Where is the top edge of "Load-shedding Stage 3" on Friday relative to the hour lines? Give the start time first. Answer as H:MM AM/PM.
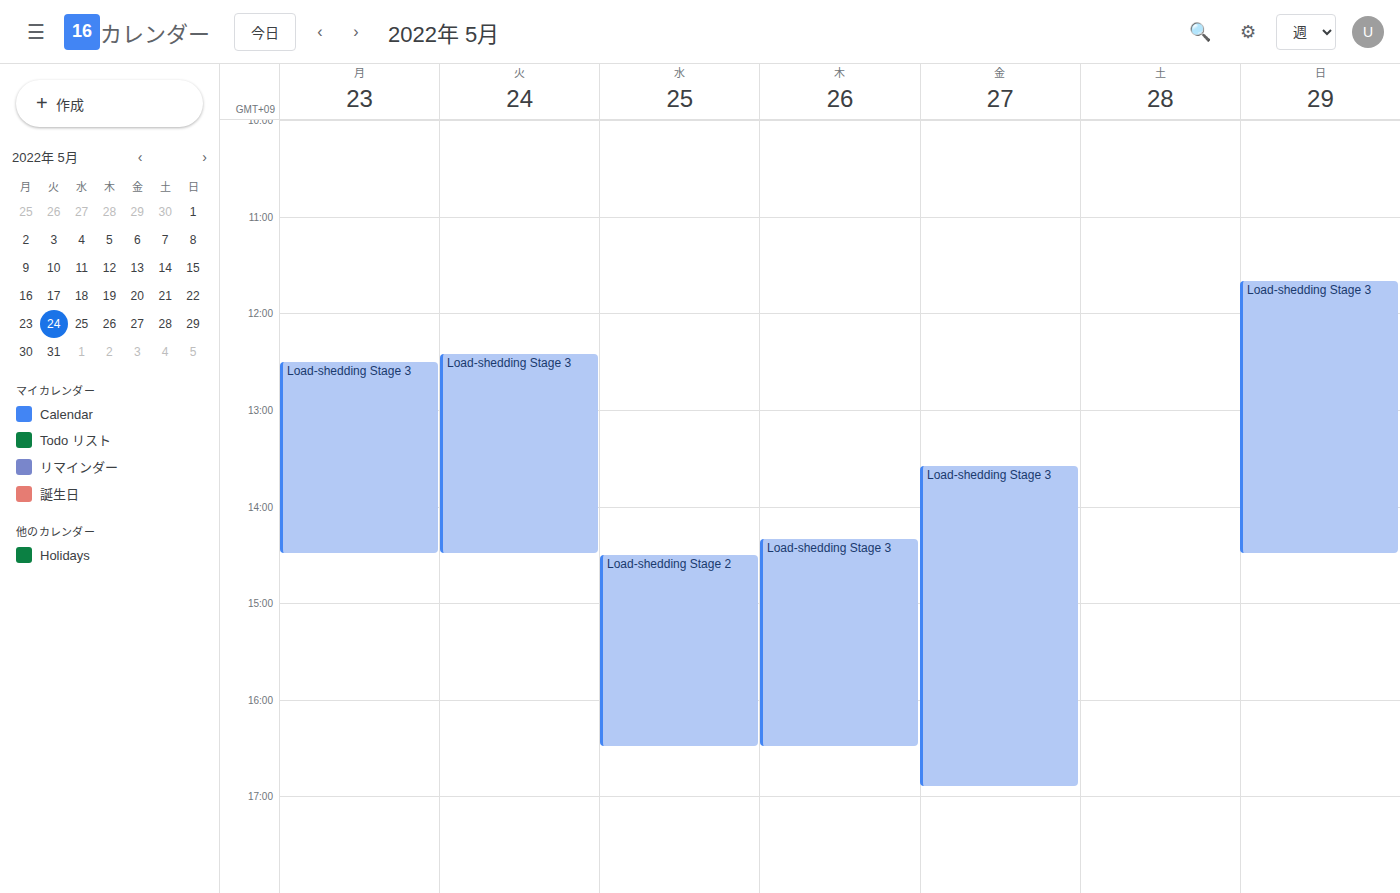
1:35 PM -- neither: 35 minutes below the 1 PM line and 25 minutes above the 2 PM line.